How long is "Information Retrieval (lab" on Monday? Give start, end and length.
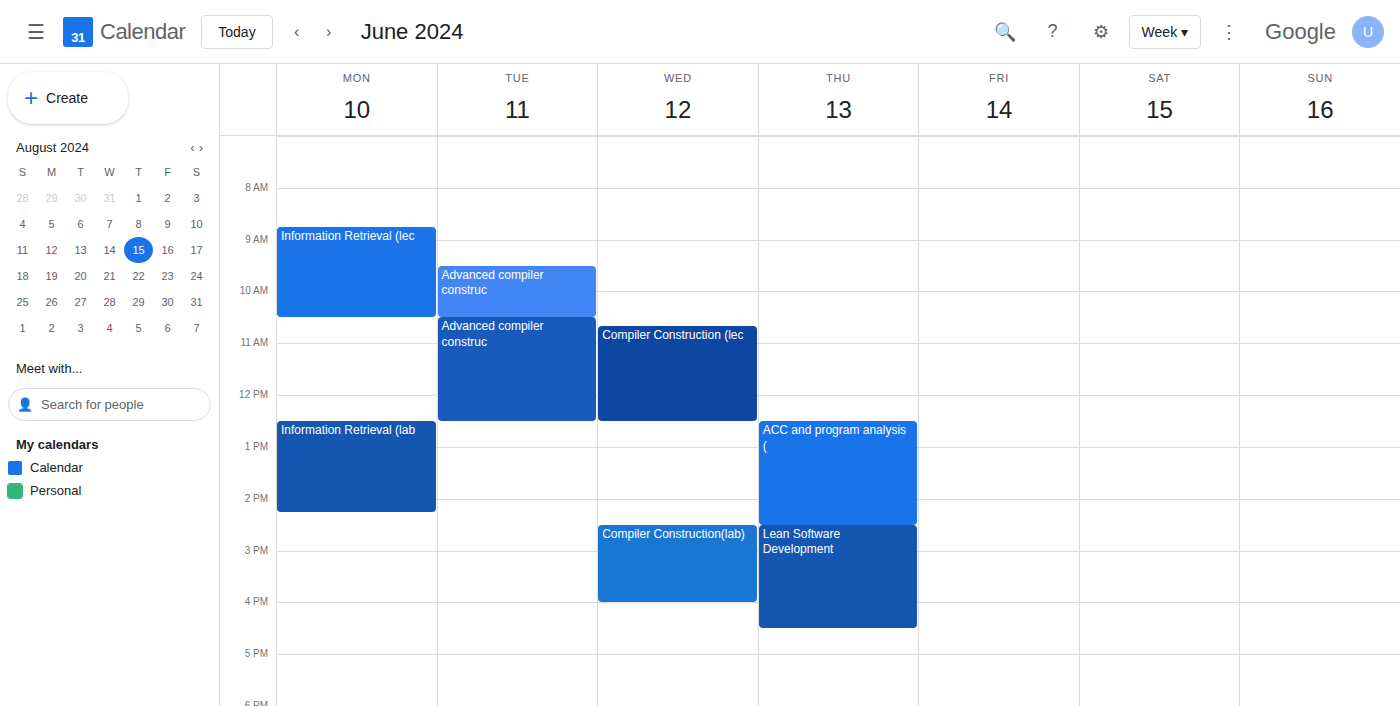
12:30 PM to 2:15 PM, 1 hour 45 minutes